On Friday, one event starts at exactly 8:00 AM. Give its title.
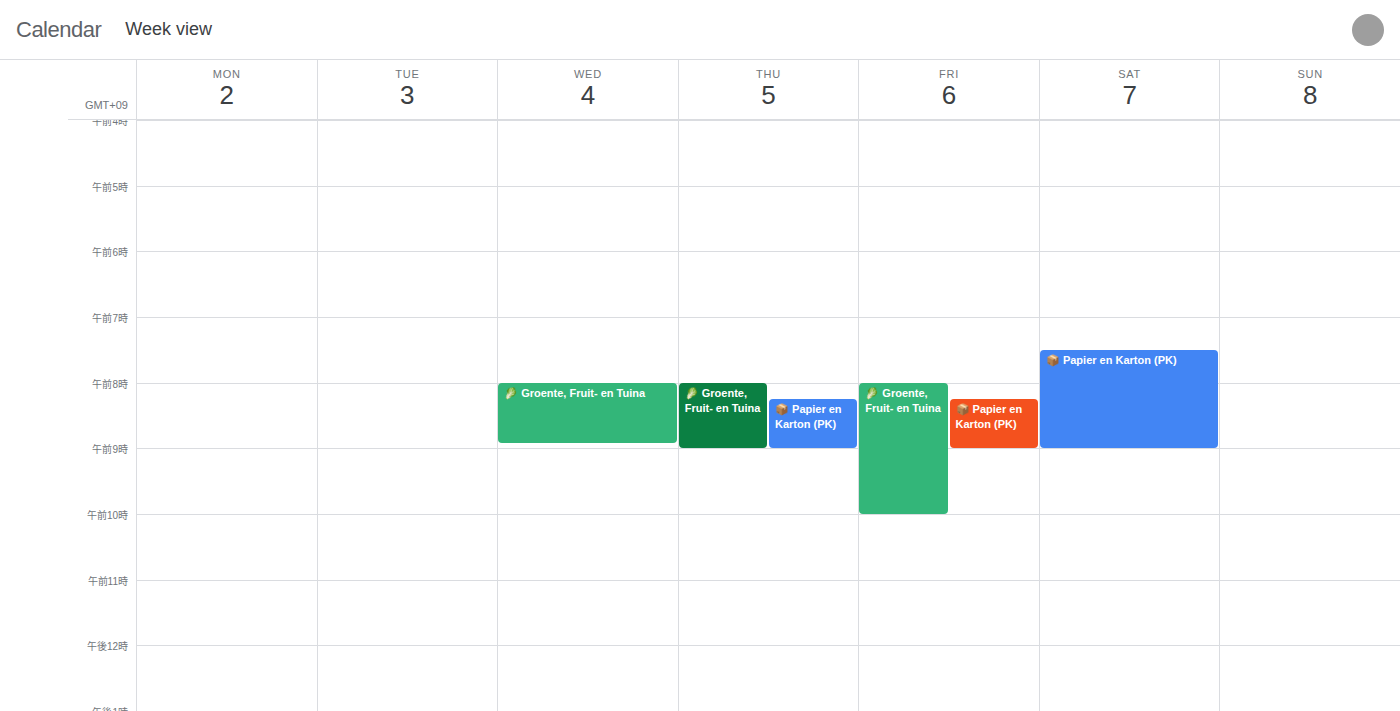
"🥬 Groente, Fruit- en Tuina"